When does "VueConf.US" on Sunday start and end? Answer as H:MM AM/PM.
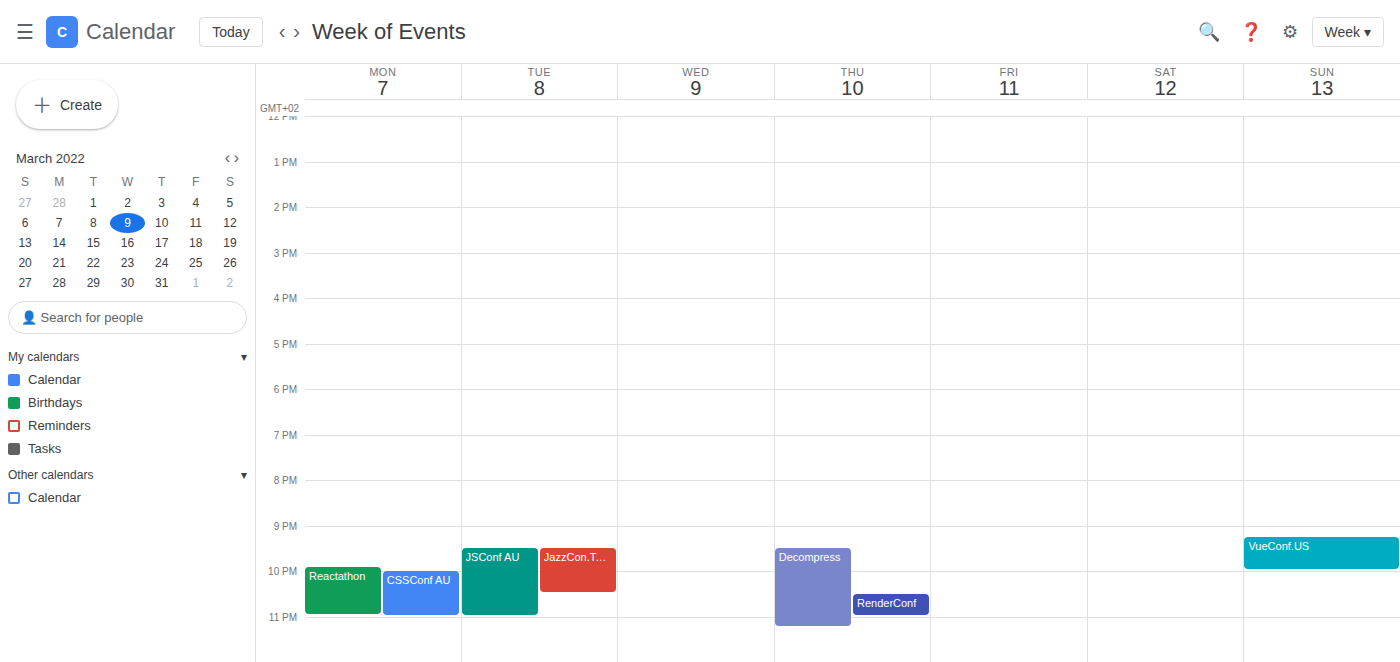
9:15 PM to 10:00 PM